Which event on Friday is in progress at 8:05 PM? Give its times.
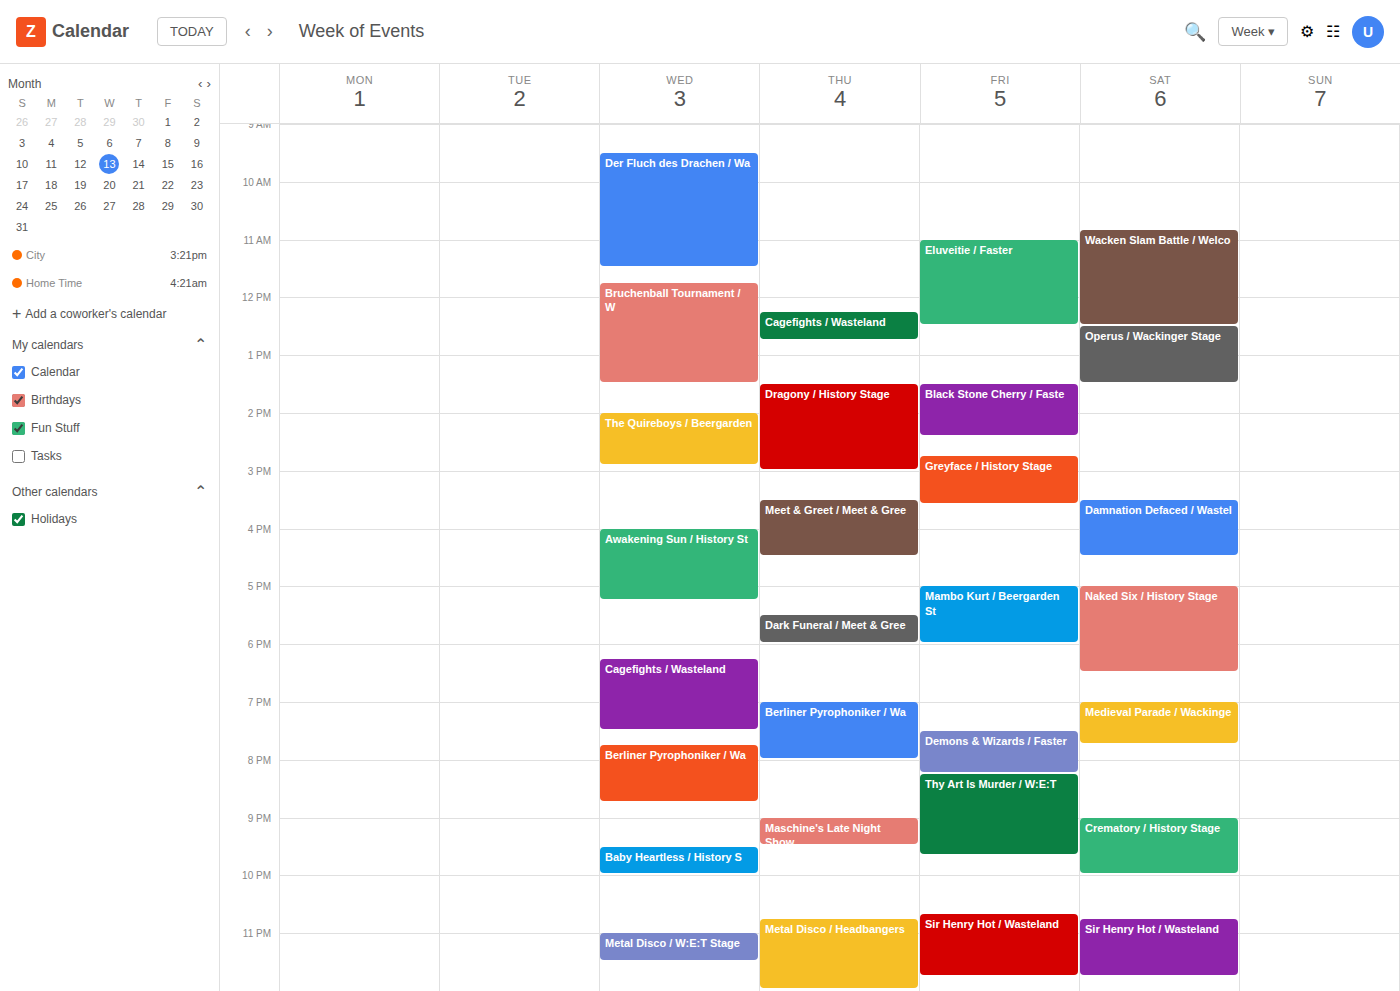
"Demons & Wizards / Faster", 7:30 PM to 8:15 PM